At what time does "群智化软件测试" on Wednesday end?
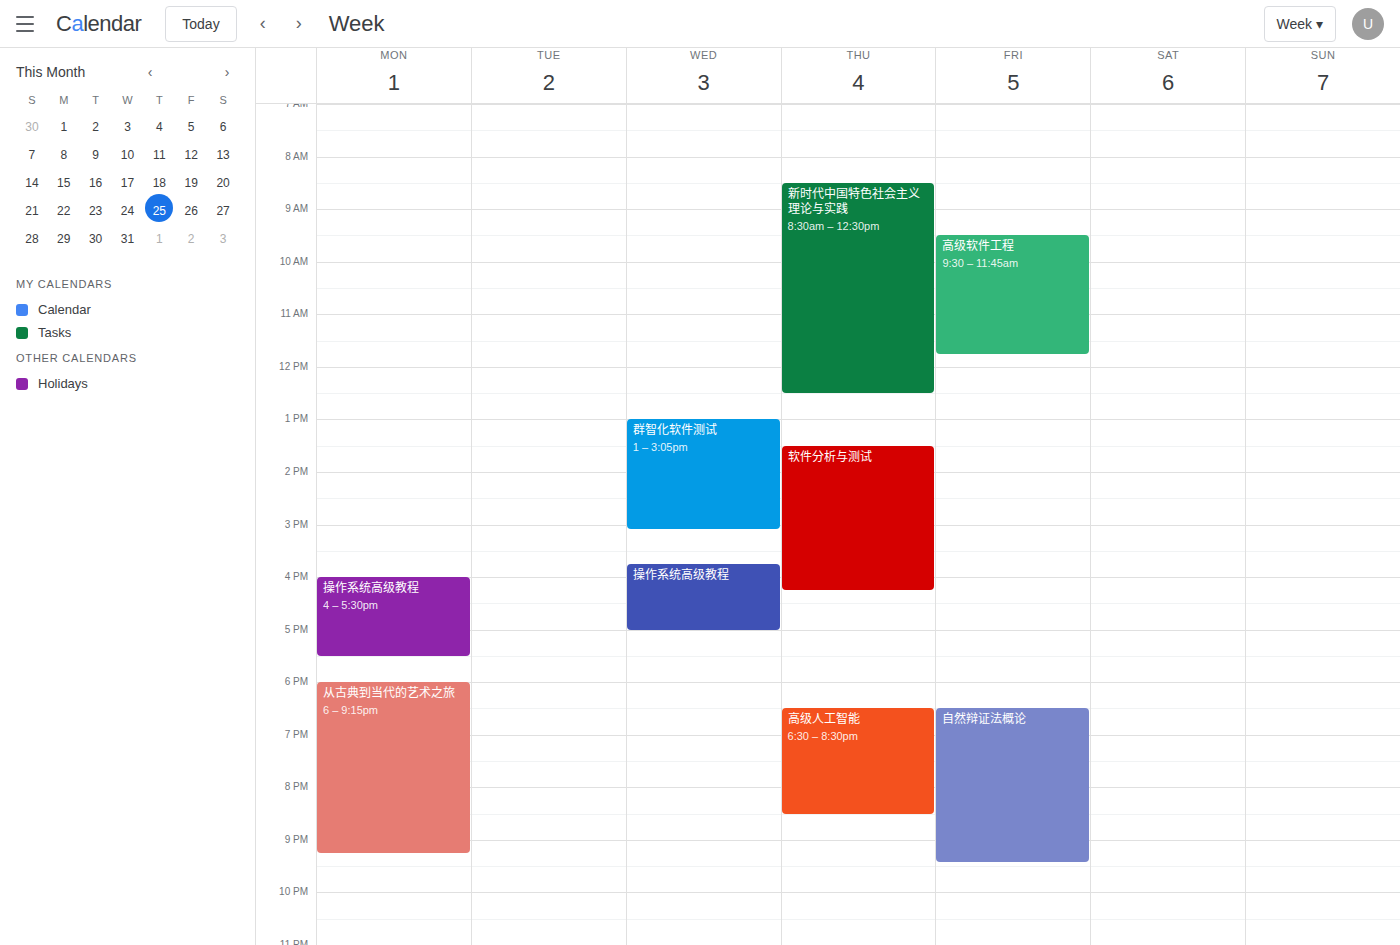
3:05 PM